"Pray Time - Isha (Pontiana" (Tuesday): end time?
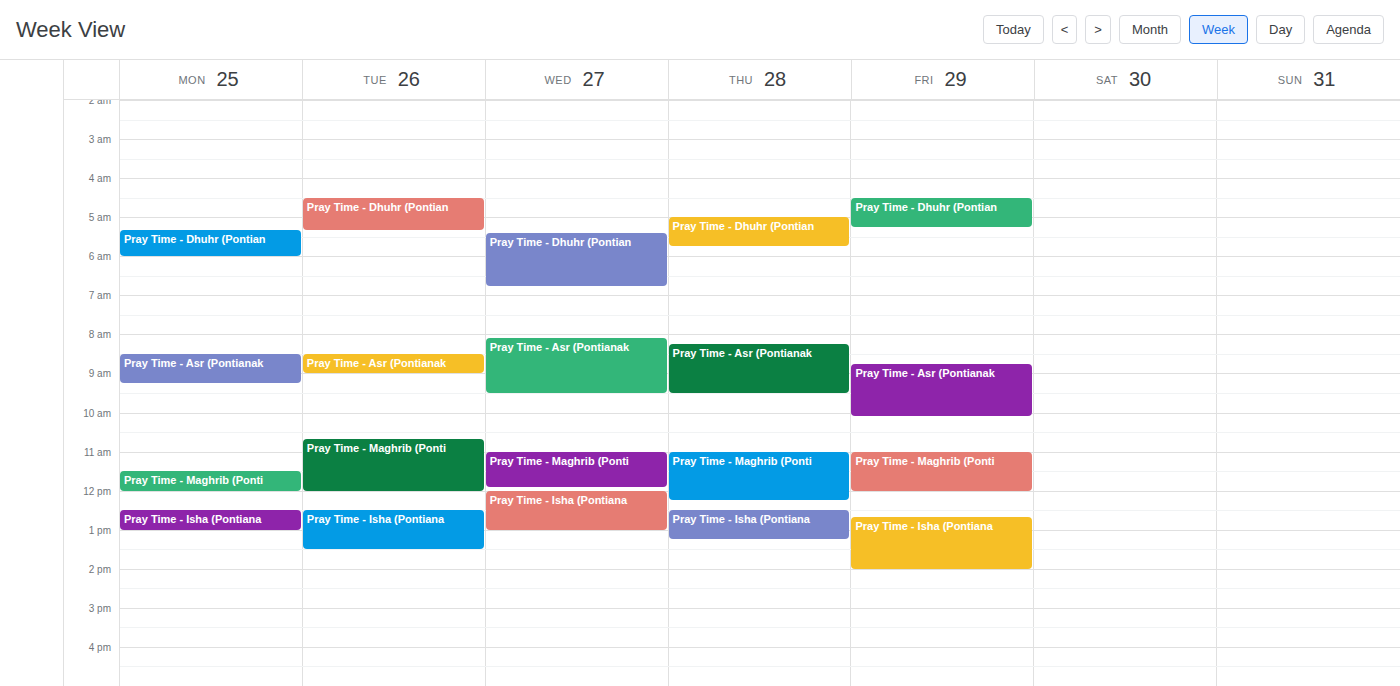
13:30